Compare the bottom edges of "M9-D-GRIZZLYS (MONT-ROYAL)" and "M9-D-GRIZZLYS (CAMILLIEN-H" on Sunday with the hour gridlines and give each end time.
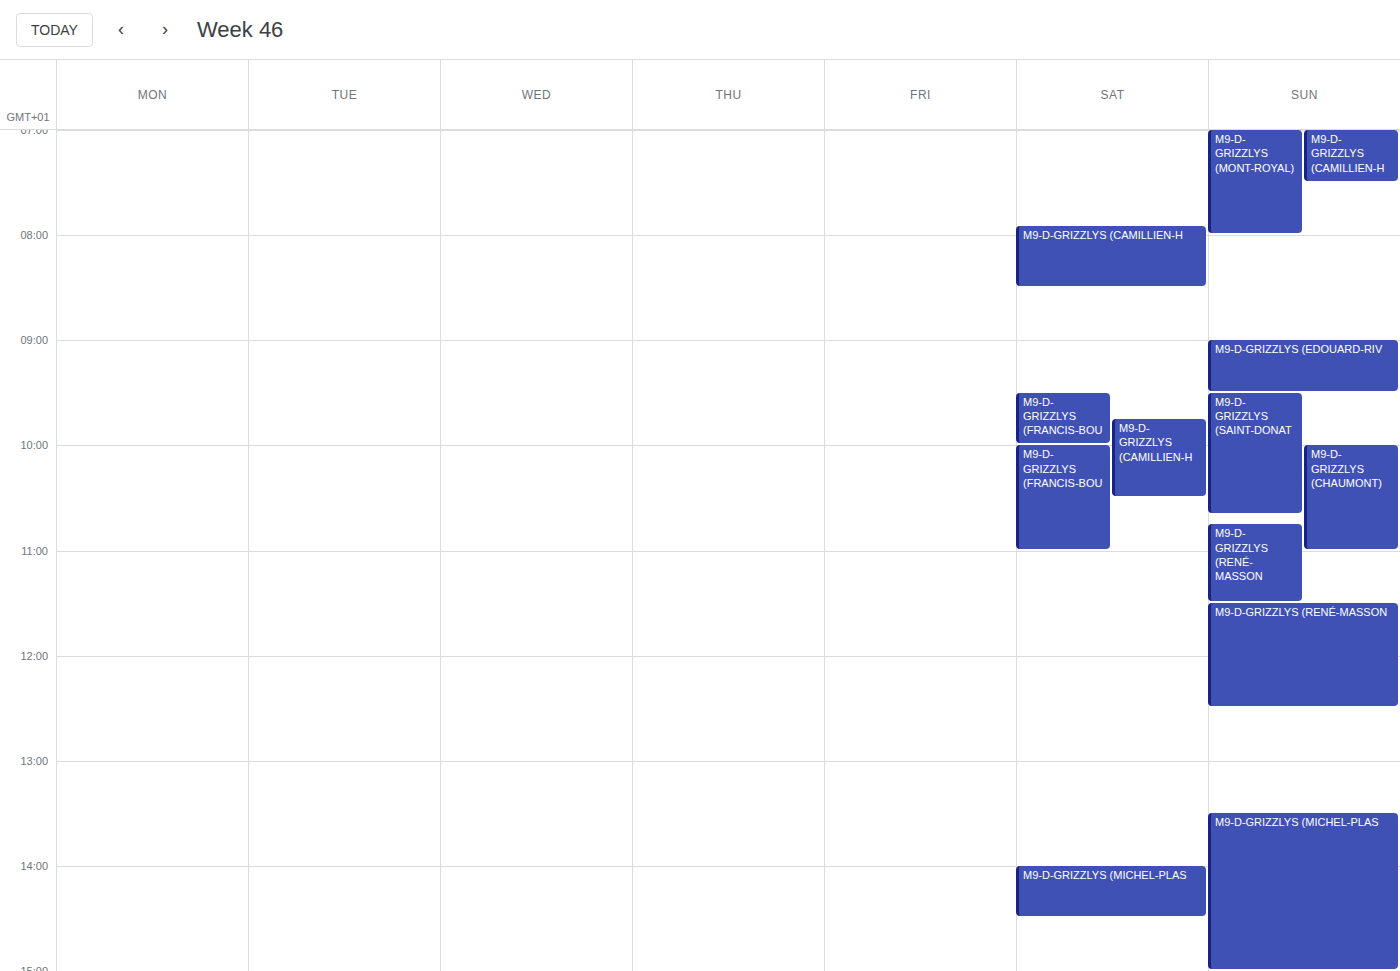
"M9-D-GRIZZLYS (MONT-ROYAL)": 8:00 AM, exactly on the 8 AM line. "M9-D-GRIZZLYS (CAMILLIEN-H": 7:30 AM, halfway between the 7 AM and 8 AM lines.